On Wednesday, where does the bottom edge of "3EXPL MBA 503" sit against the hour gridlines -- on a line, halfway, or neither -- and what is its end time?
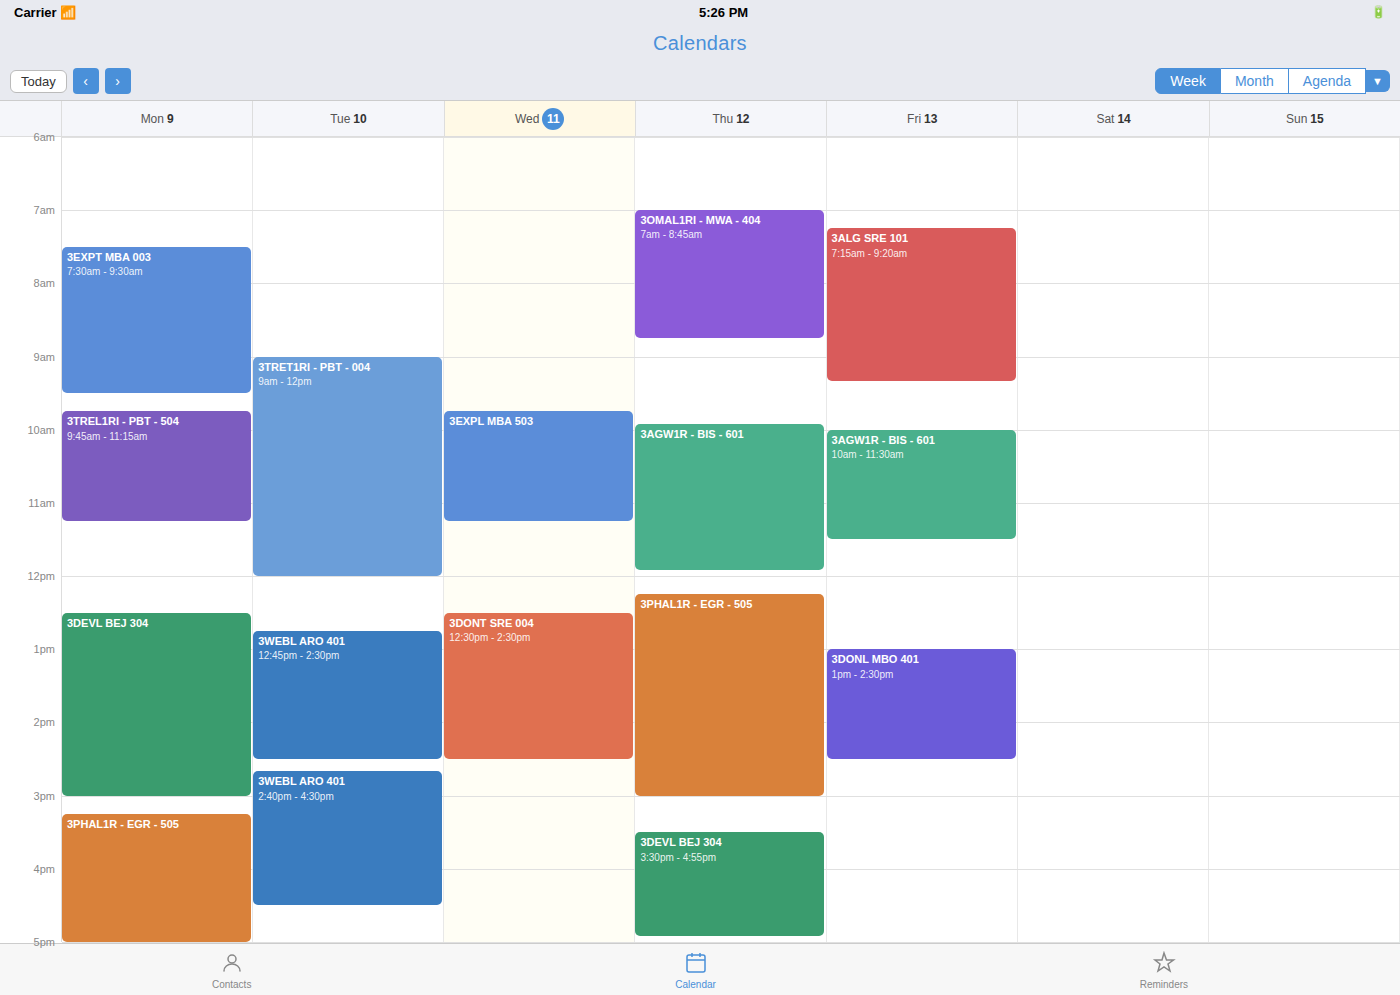
11:15 AM -- neither: a quarter of the way from the 11 AM line to the 12 PM line.